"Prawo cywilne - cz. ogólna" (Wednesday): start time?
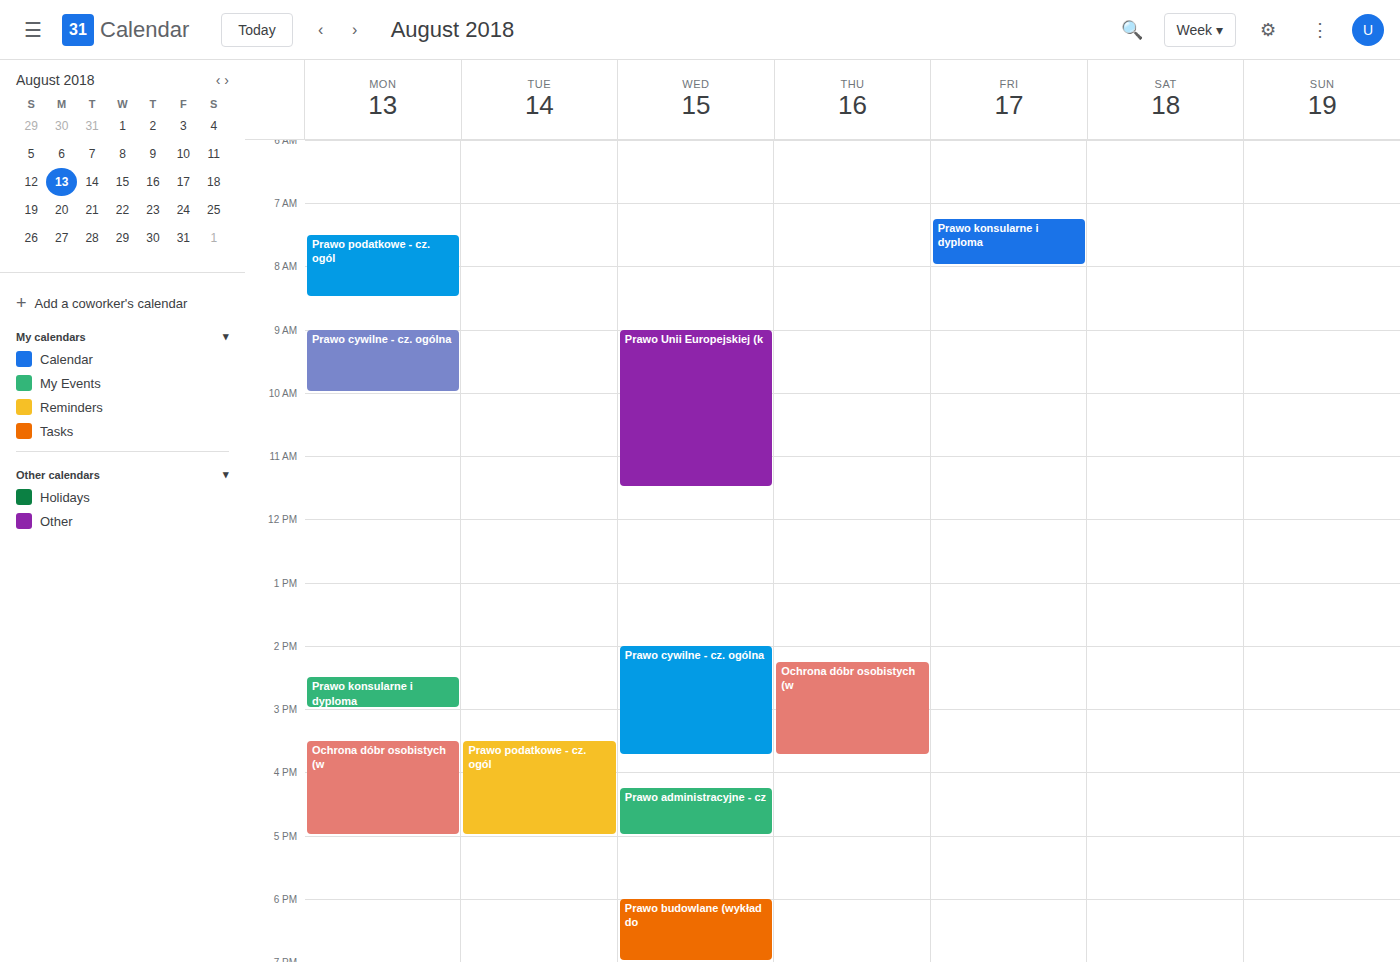
2:00 PM